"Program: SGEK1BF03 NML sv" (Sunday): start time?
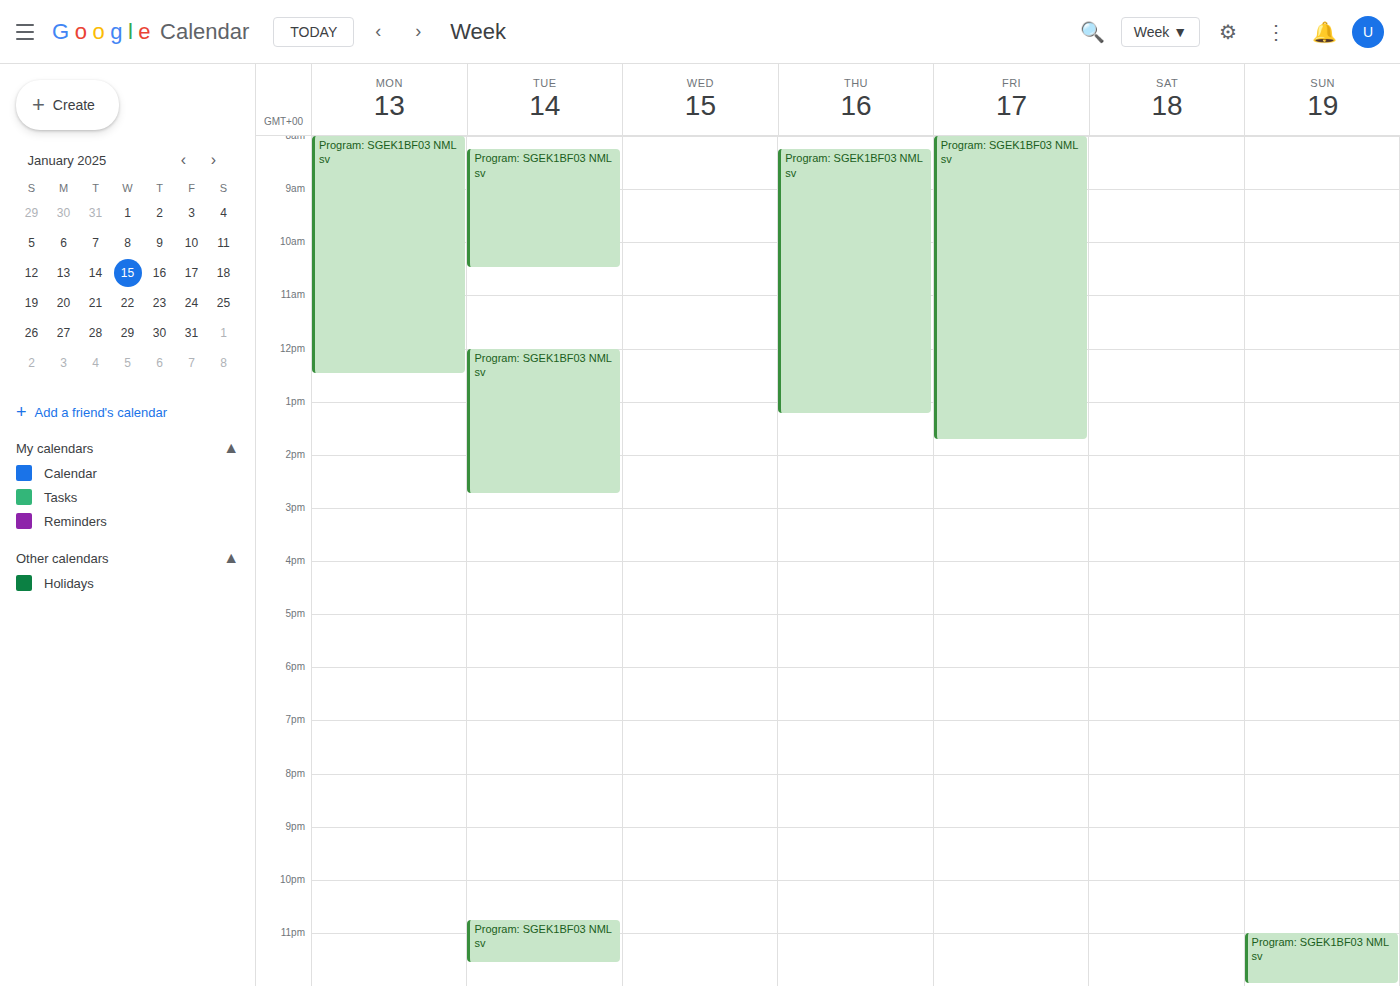
23:00